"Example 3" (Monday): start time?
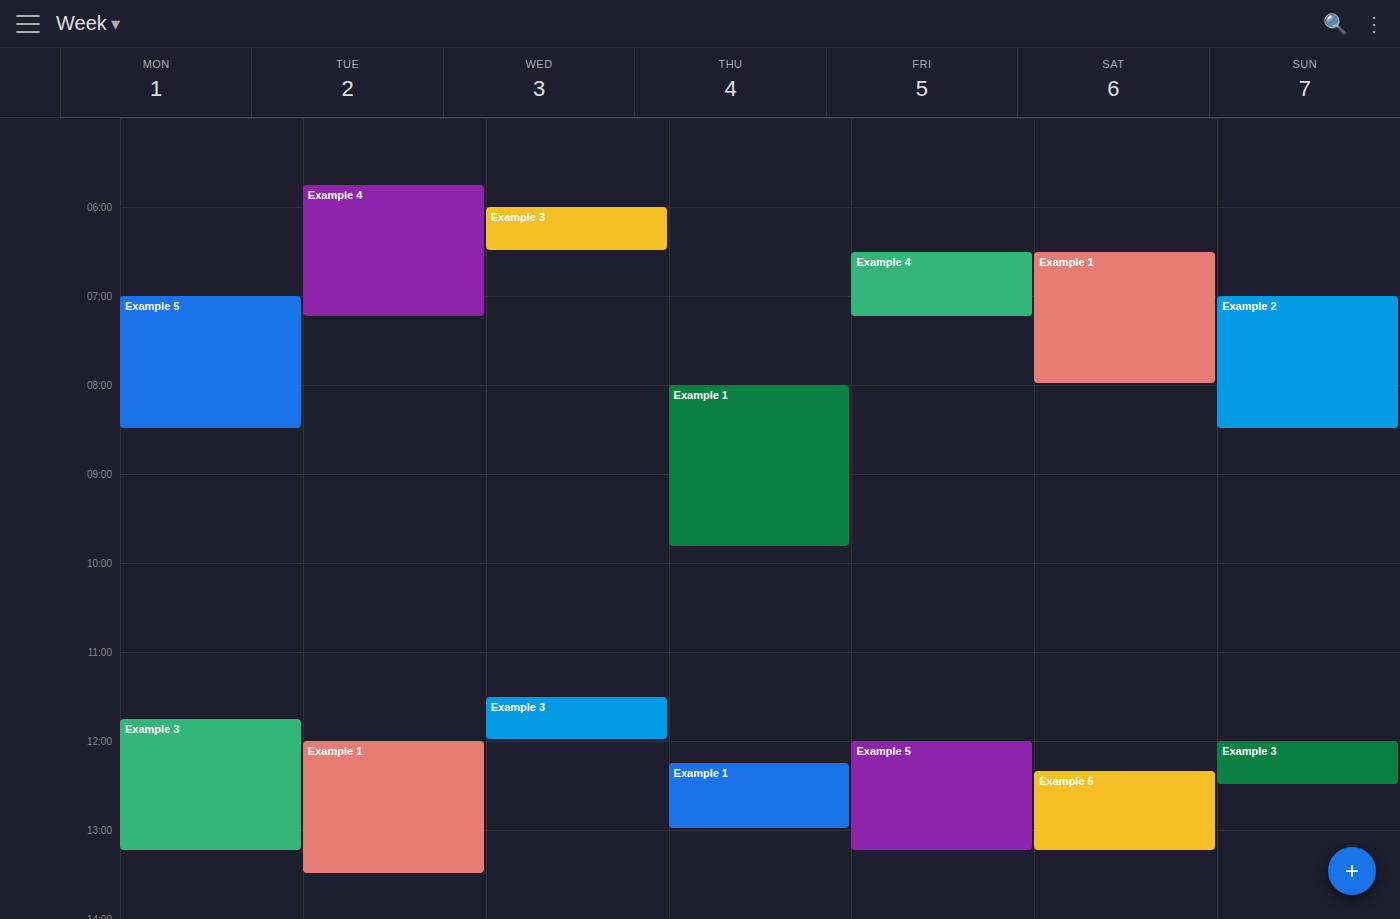
11:45 AM